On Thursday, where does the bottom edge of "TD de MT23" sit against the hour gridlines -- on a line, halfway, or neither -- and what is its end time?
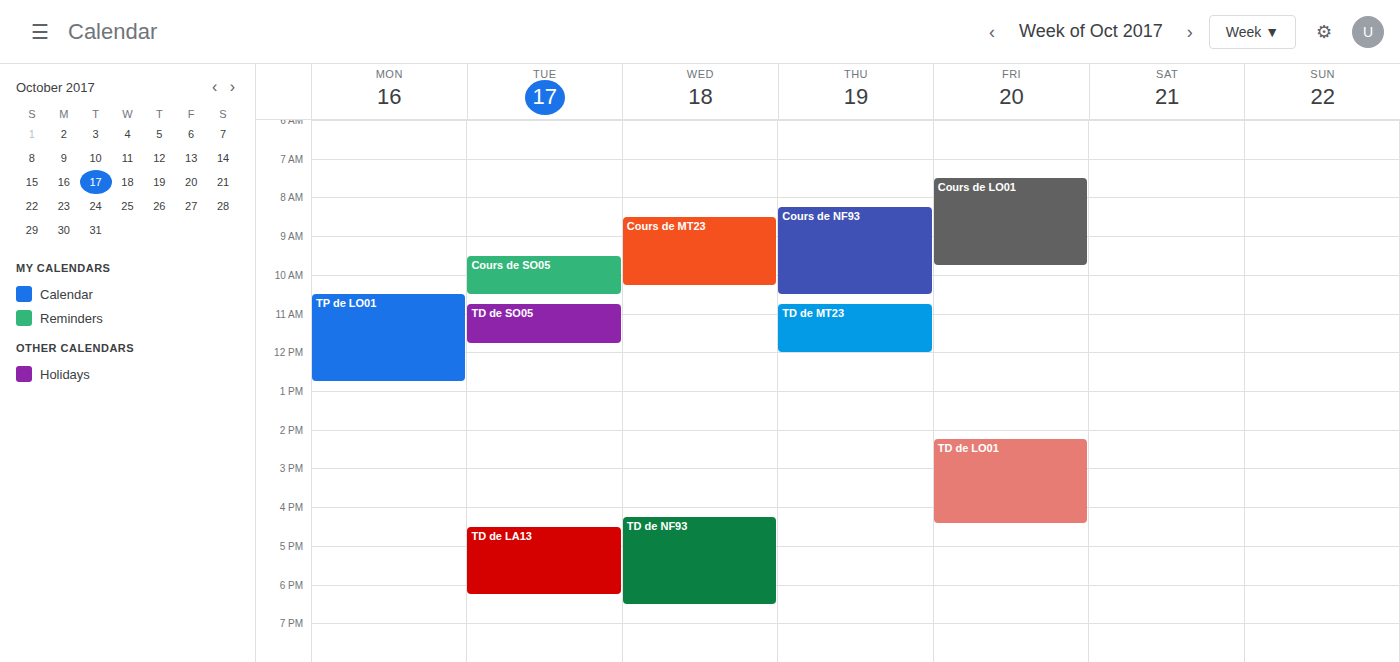
12:00 PM -- exactly on the 12 PM line.